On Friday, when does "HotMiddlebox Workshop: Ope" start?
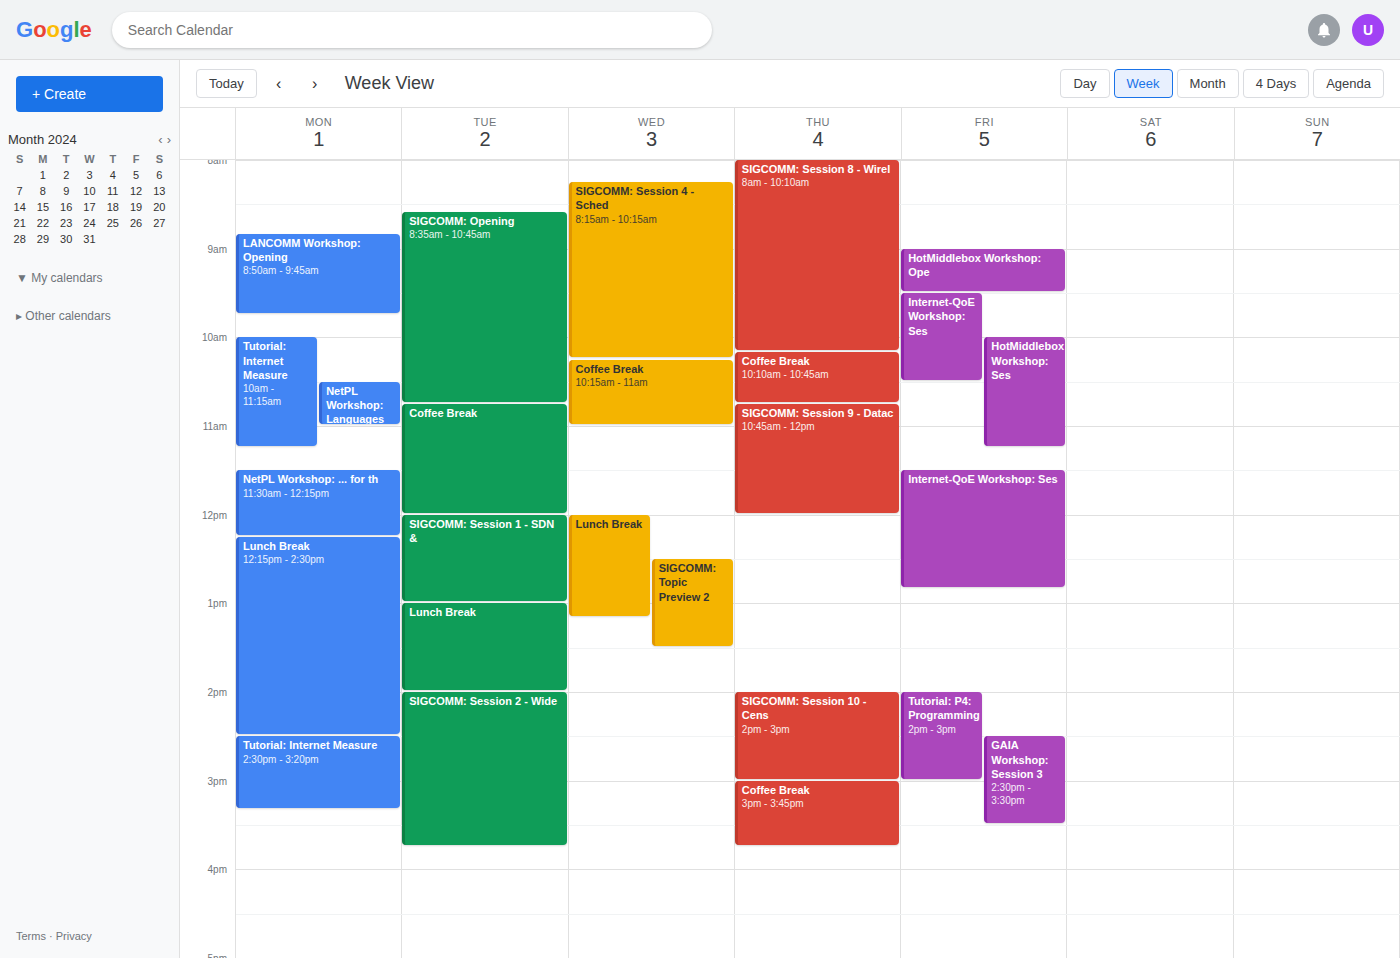
09:00